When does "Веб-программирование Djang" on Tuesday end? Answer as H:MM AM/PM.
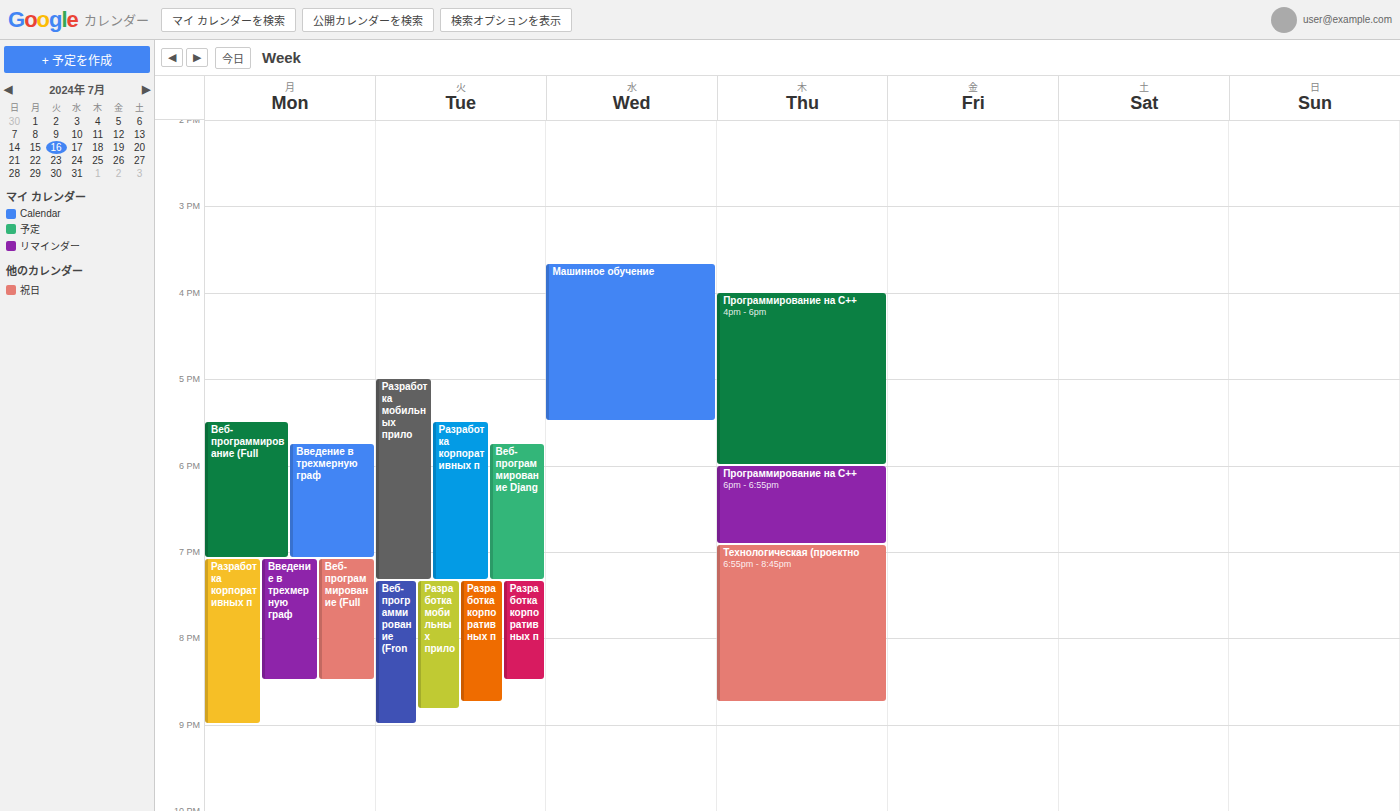
7:20 PM